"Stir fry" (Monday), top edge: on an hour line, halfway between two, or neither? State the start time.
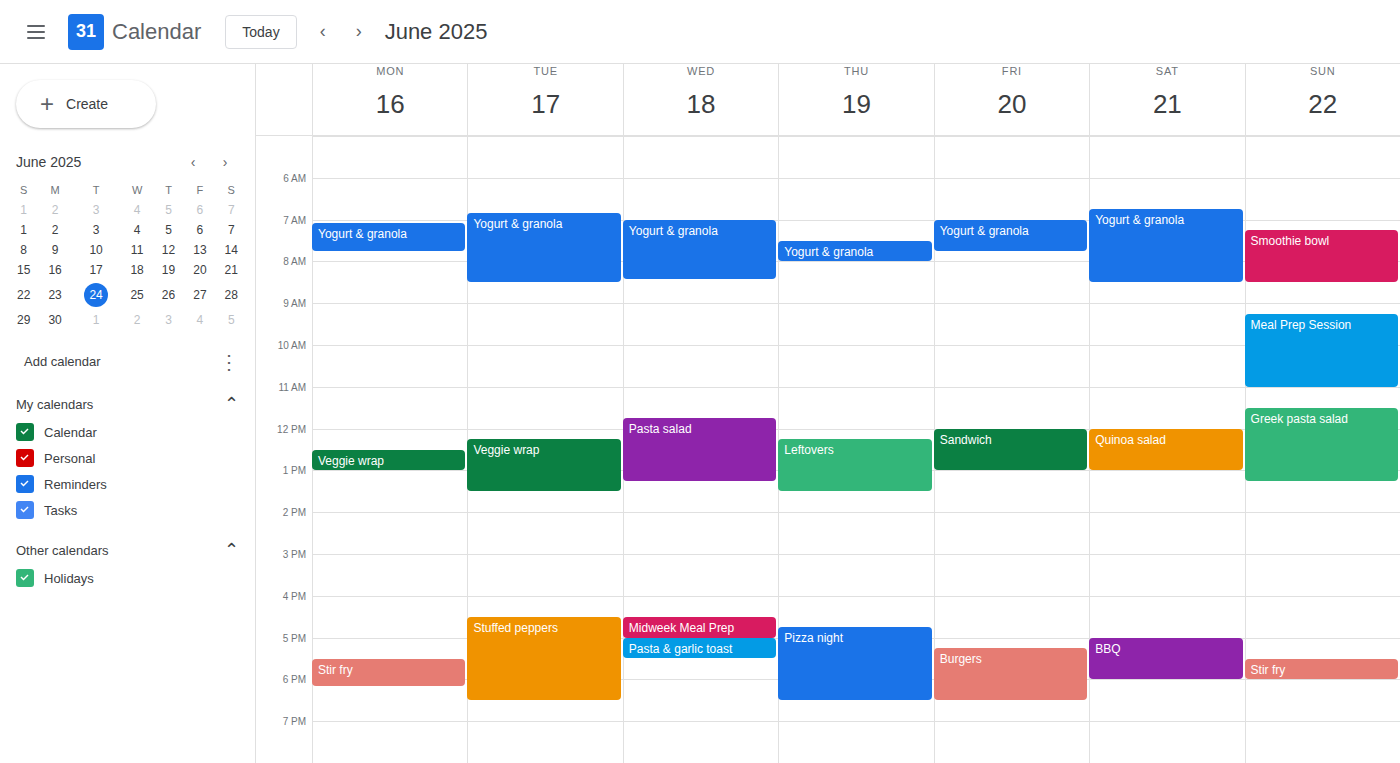
5:30 PM -- halfway between the 5 PM and 6 PM lines.